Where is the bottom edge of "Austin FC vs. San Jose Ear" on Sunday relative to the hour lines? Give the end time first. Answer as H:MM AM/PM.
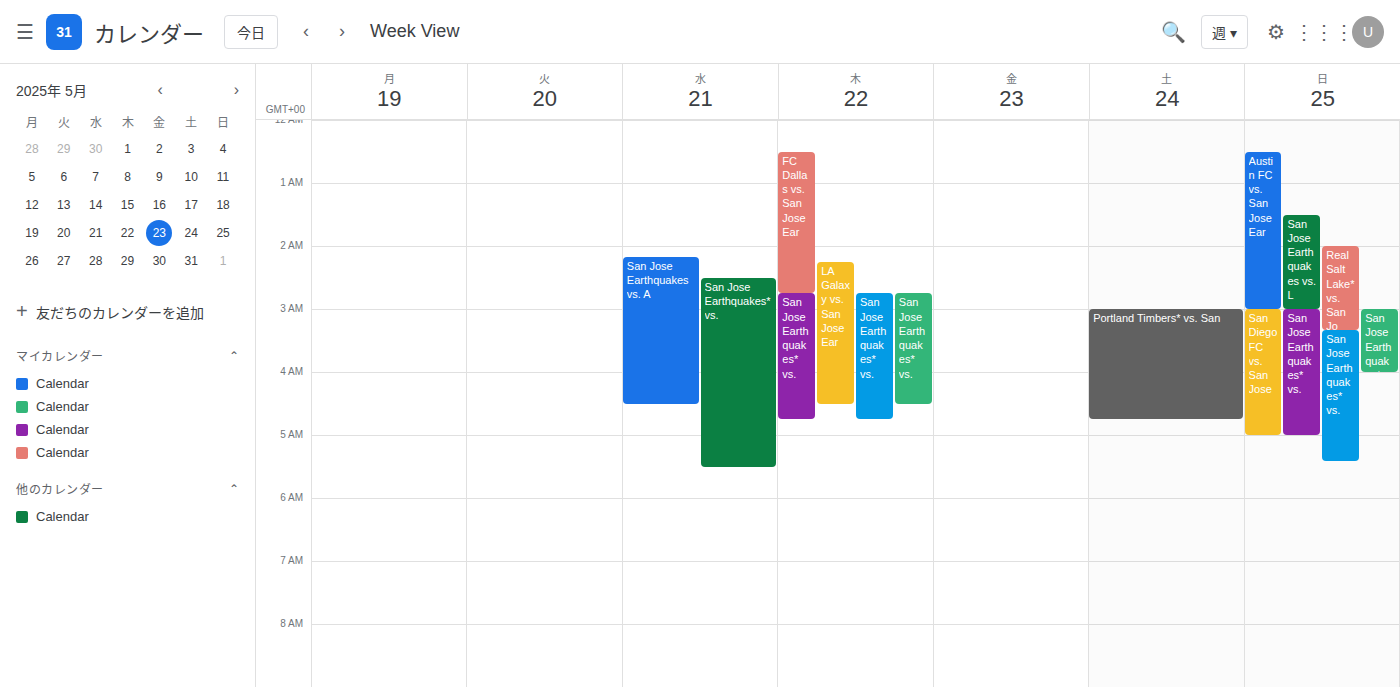
3:00 AM -- exactly on the 3 AM line.